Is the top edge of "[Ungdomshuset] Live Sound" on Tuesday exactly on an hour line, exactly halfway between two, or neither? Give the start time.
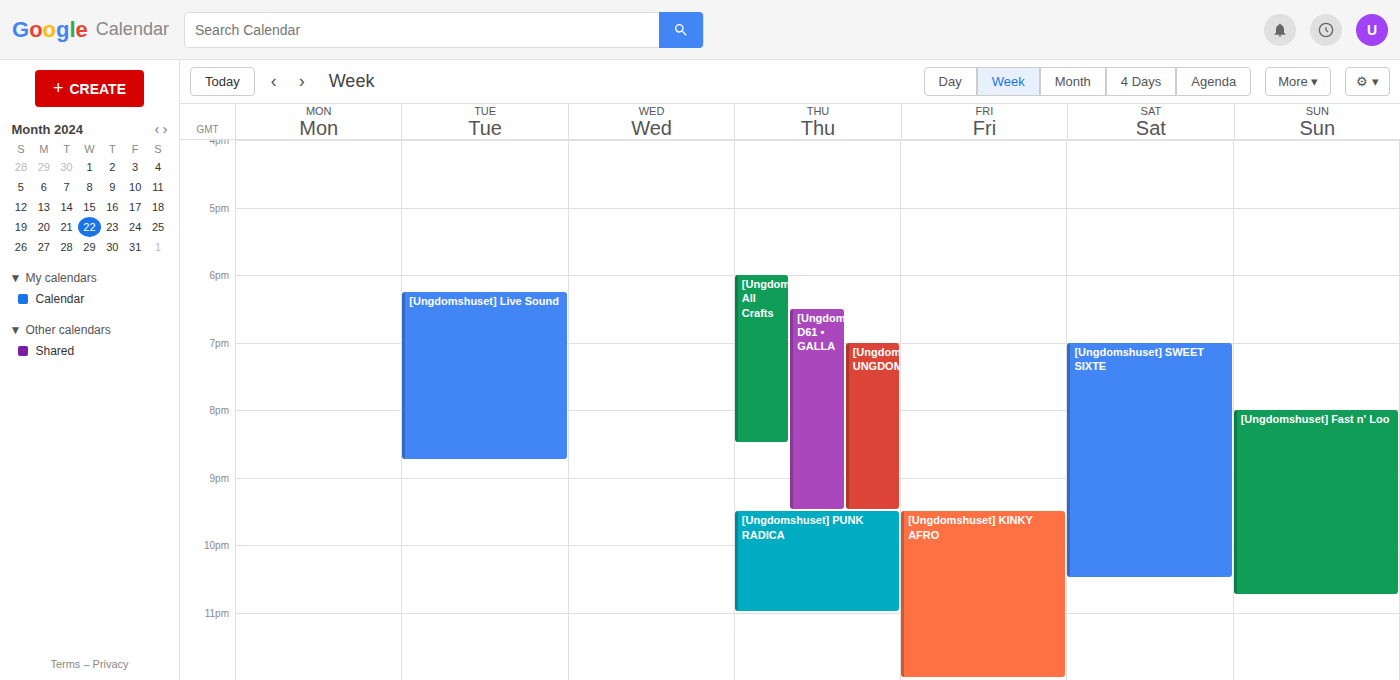
6:15 PM -- neither: a quarter of the way from the 6 PM line to the 7 PM line.